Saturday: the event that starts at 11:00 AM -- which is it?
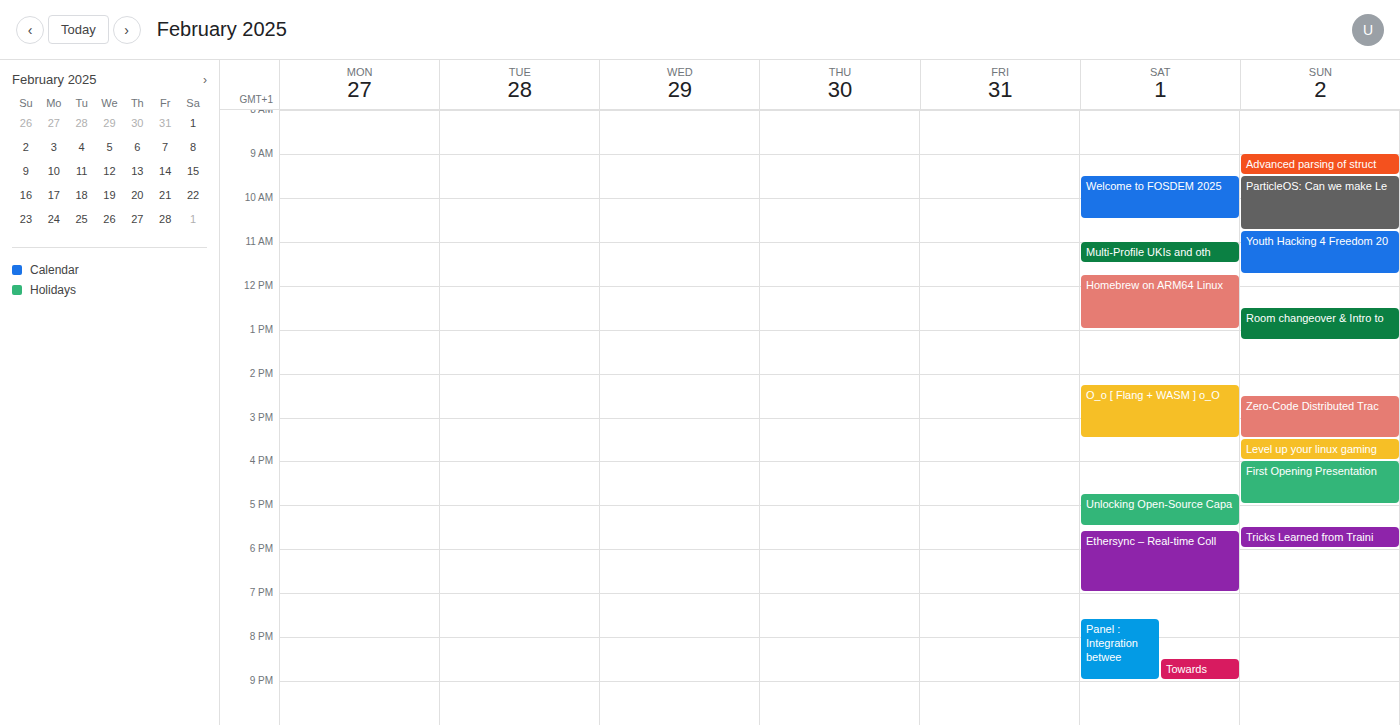
"Multi-Profile UKIs and oth"